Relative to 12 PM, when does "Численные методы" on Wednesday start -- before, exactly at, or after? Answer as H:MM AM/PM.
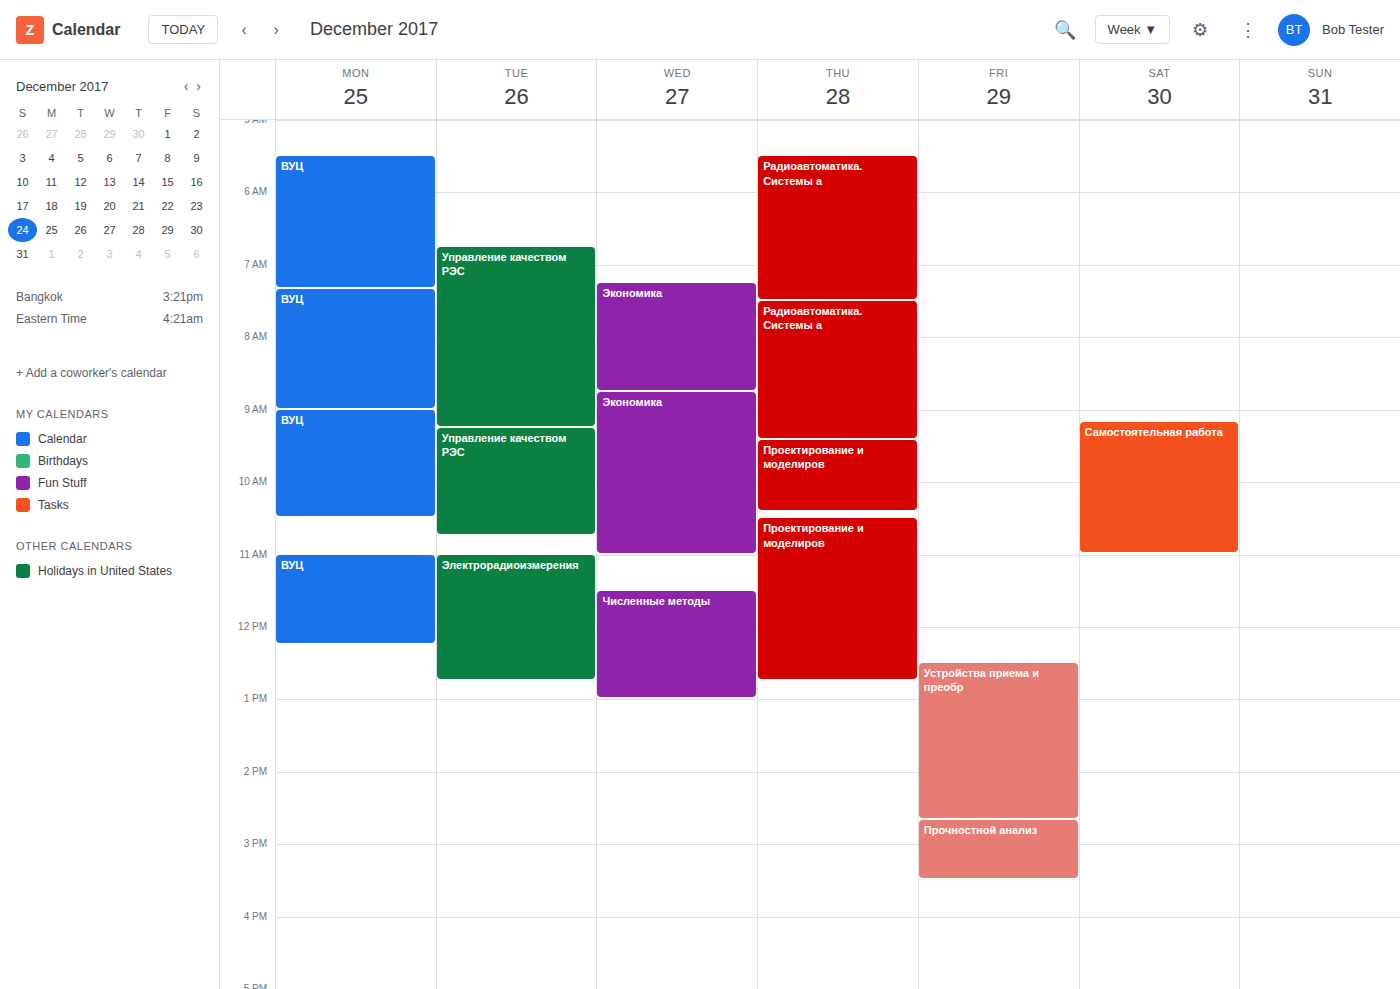
11:30 AM -- before 12 PM, 30 minutes above the 12 PM line.